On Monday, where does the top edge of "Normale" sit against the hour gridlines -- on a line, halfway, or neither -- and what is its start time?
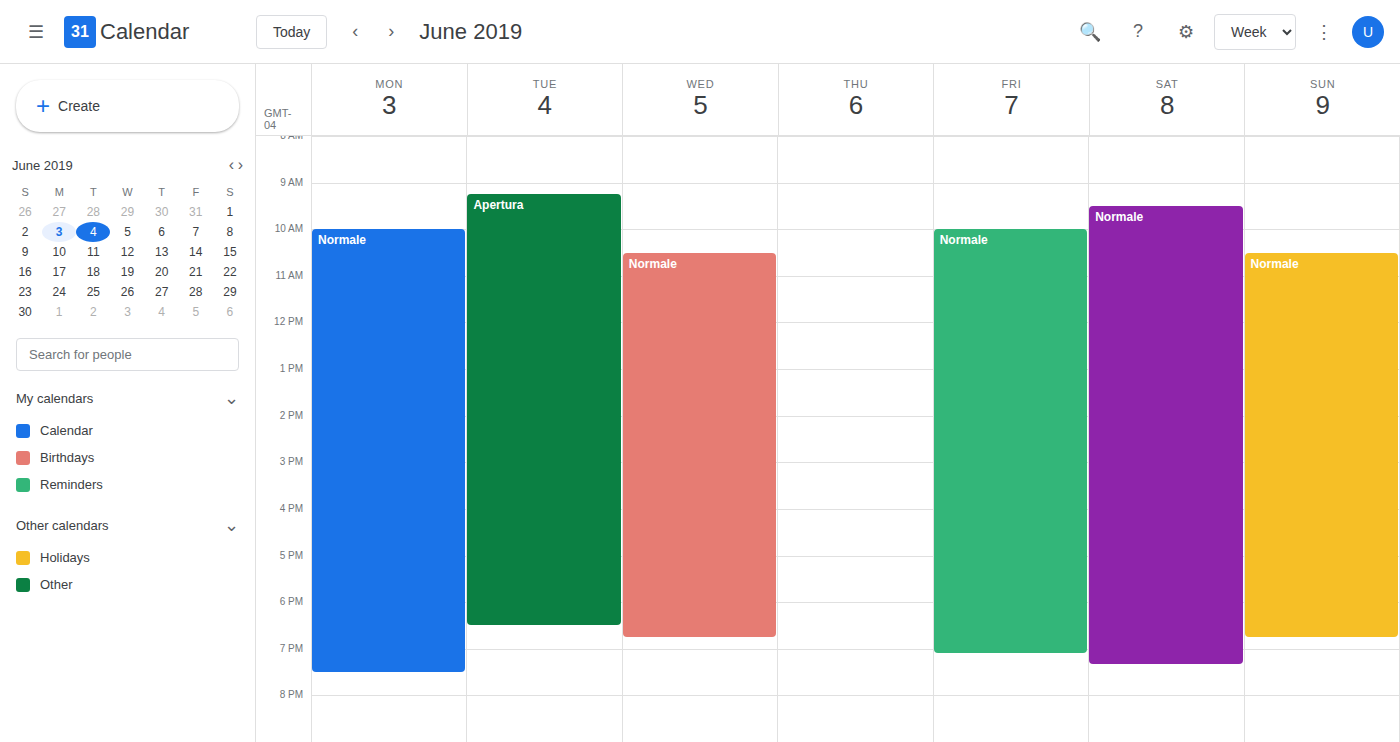
10:00 AM -- exactly on the 10 AM line.